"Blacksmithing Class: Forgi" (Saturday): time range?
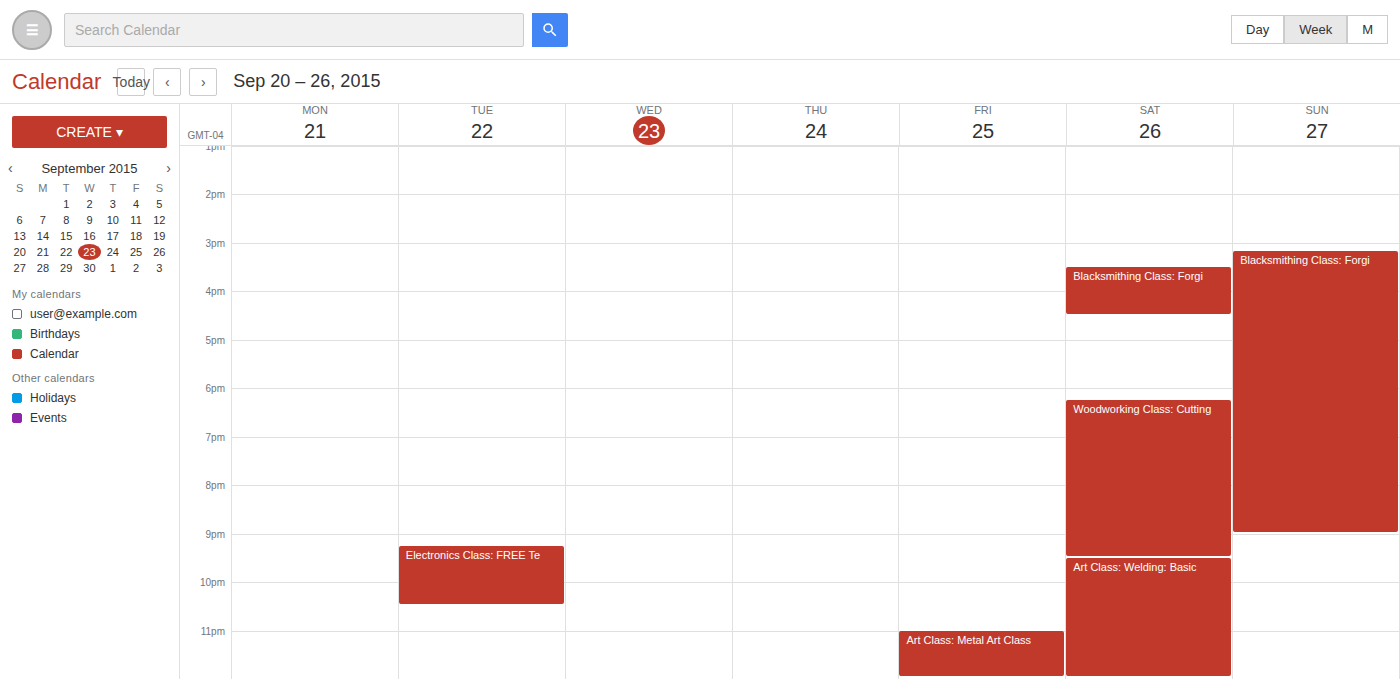
3:30 PM to 4:30 PM